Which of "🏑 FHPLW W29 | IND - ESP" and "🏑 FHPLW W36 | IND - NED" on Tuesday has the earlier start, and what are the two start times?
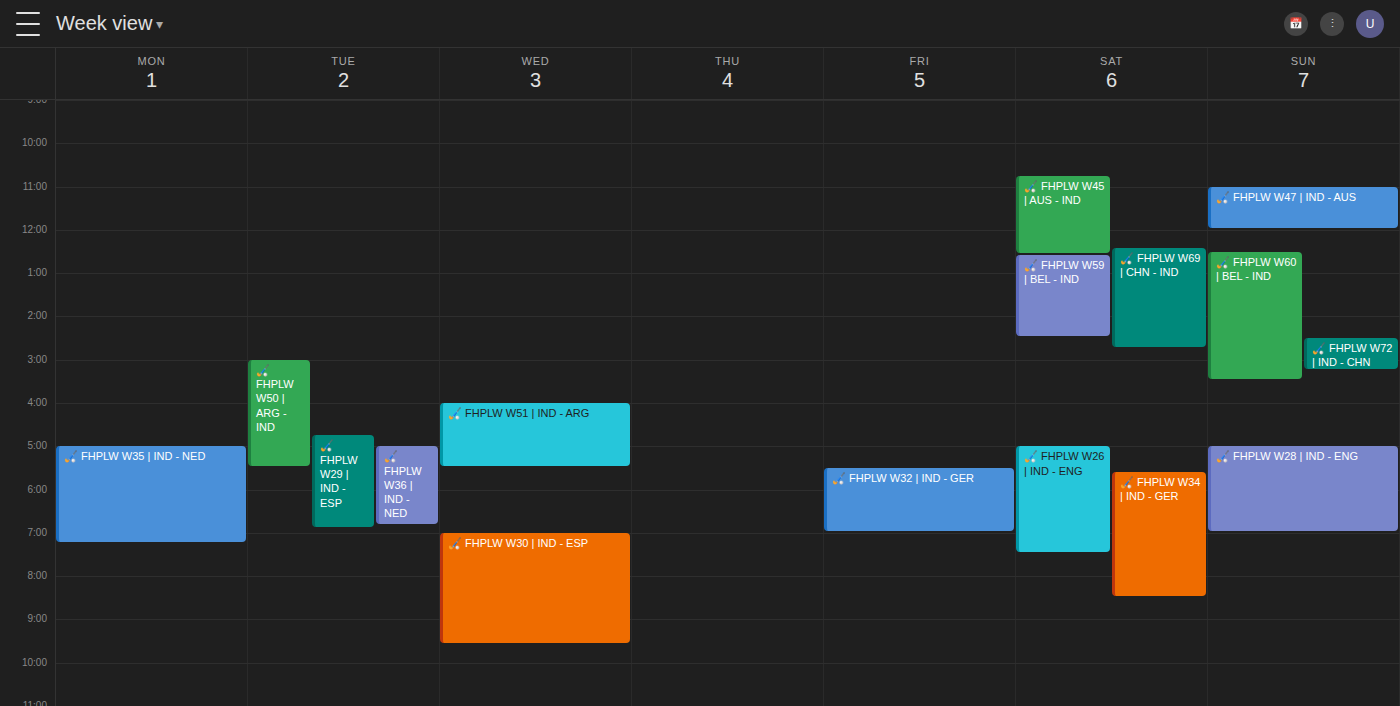
"🏑 FHPLW W29 | IND - ESP" 16:45; "🏑 FHPLW W36 | IND - NED" 17:00.